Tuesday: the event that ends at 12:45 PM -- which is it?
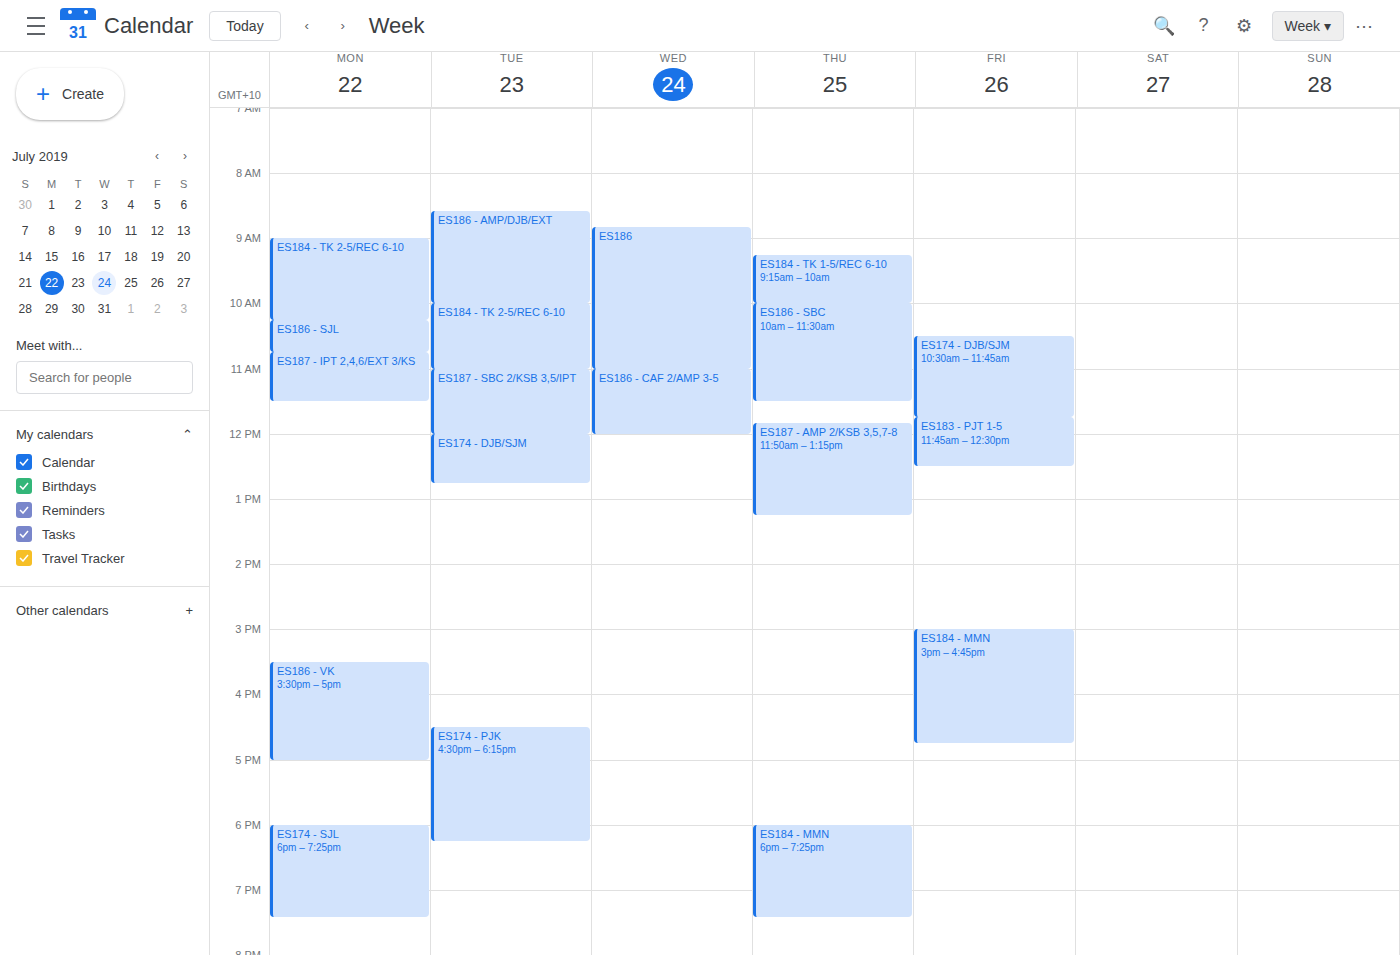
"ES174 - DJB/SJM"